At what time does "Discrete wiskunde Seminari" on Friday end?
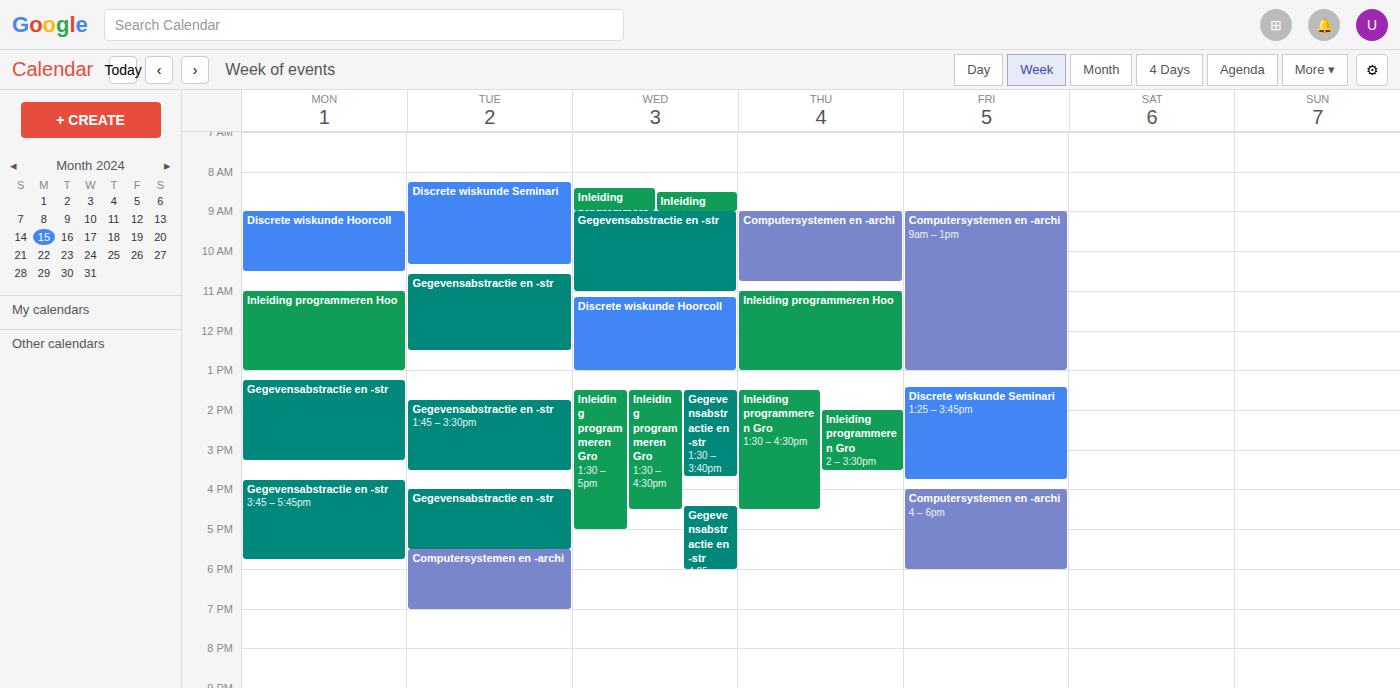
3:45 PM